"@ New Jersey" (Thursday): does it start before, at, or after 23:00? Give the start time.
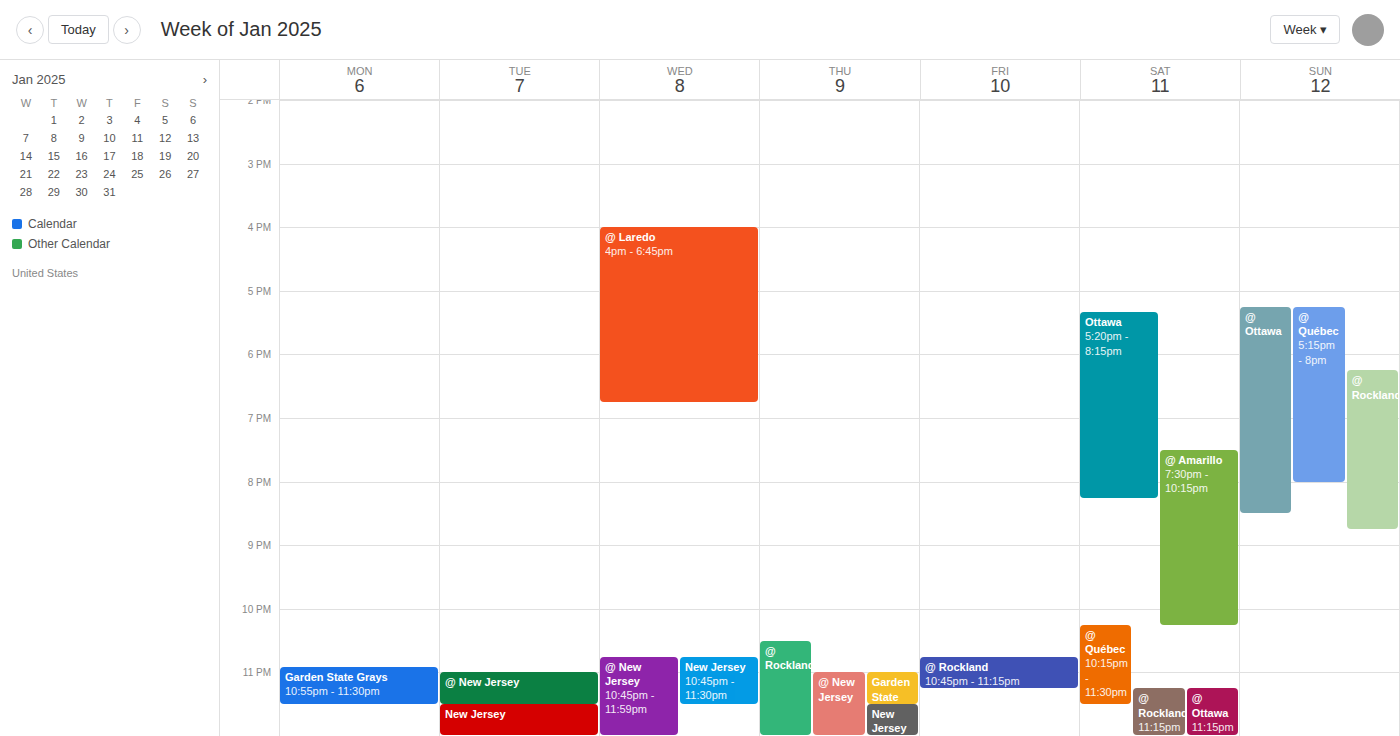
23:00 -- exactly at 23:00, on the 23:00 line.